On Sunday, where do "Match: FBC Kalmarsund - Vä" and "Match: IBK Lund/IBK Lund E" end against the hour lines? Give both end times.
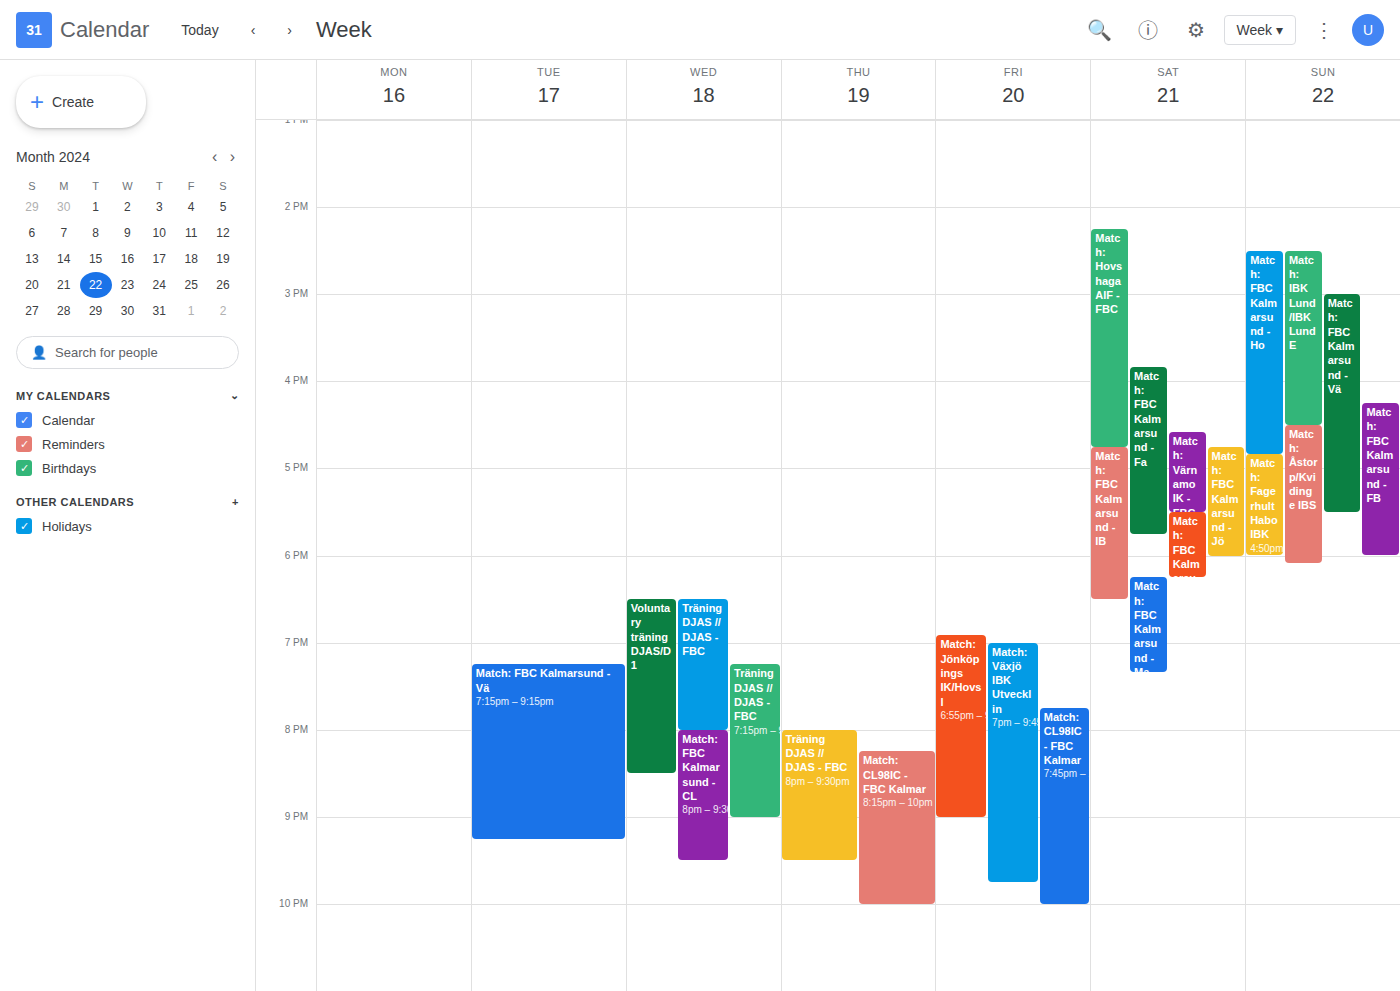
"Match: FBC Kalmarsund - Vä": 5:30 PM, halfway between the 5 PM and 6 PM lines. "Match: IBK Lund/IBK Lund E": 4:30 PM, halfway between the 4 PM and 5 PM lines.